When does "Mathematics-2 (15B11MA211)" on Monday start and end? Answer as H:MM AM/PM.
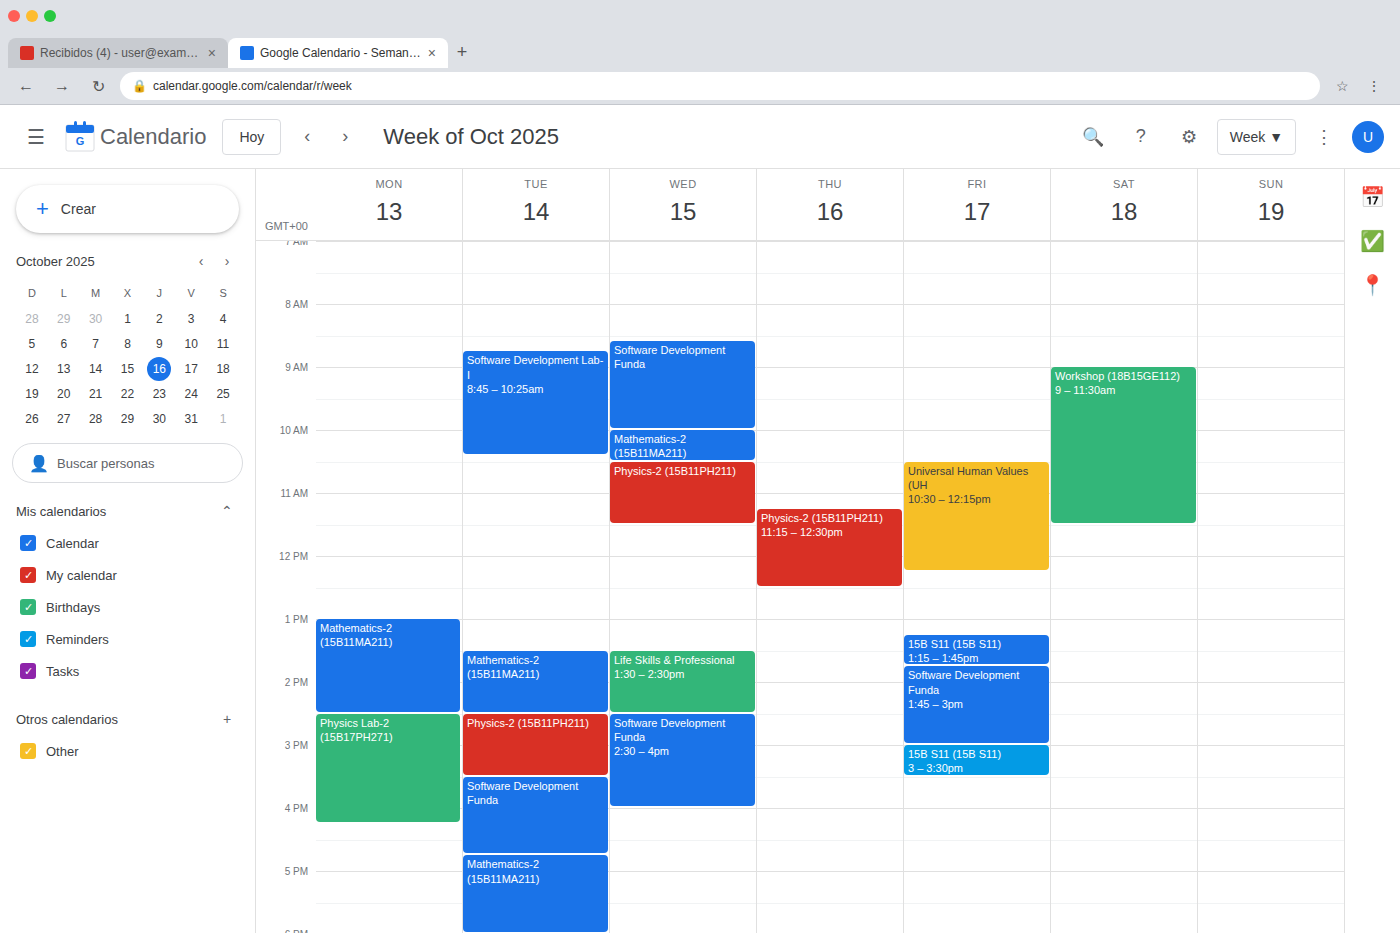
1:00 PM to 2:30 PM